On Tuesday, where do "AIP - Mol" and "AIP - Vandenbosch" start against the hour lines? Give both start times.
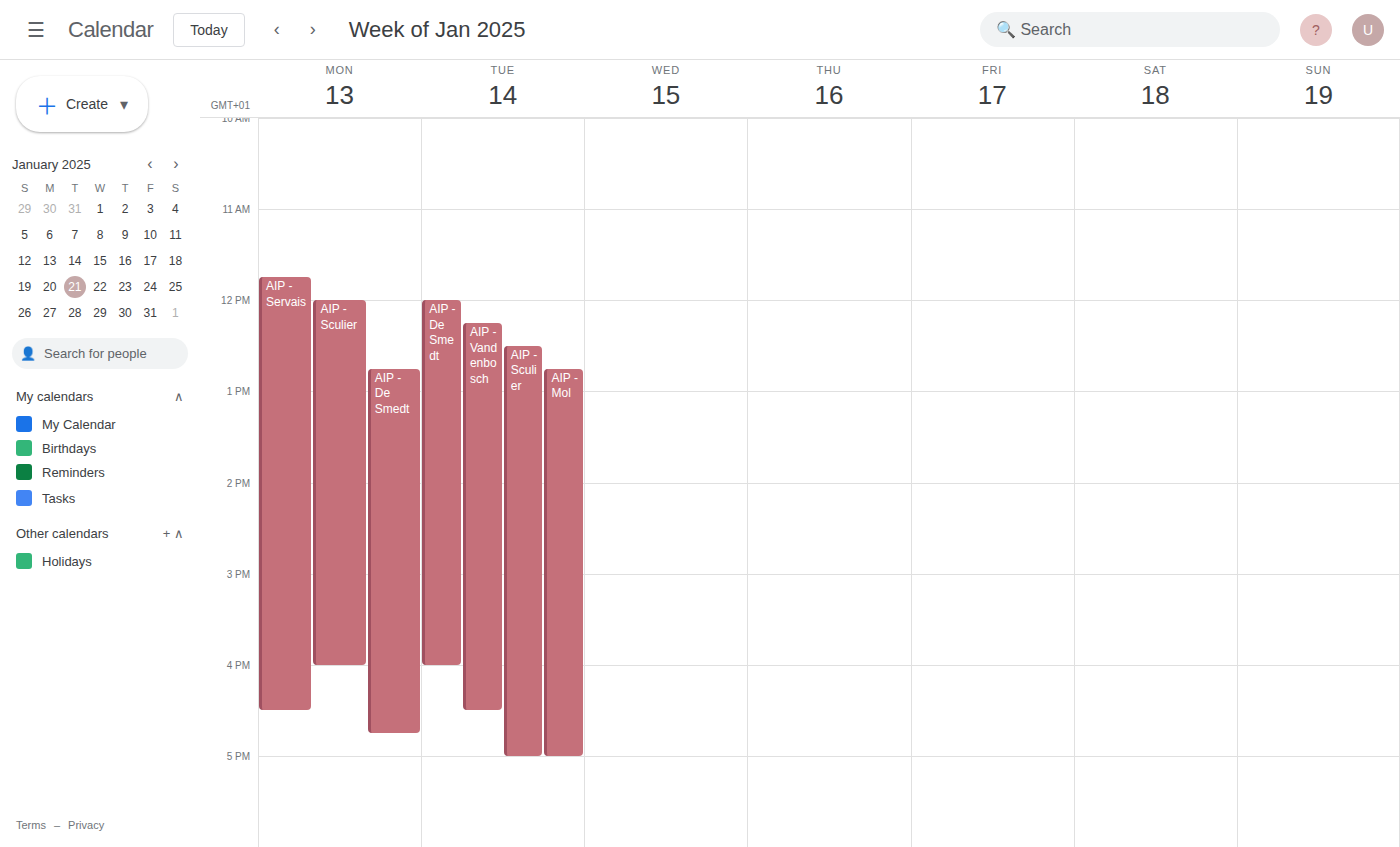
"AIP - Mol": 12:45 PM, neither: three quarters of the way from the 12 PM line to the 1 PM line. "AIP - Vandenbosch": 12:15 PM, neither: a quarter of the way from the 12 PM line to the 1 PM line.